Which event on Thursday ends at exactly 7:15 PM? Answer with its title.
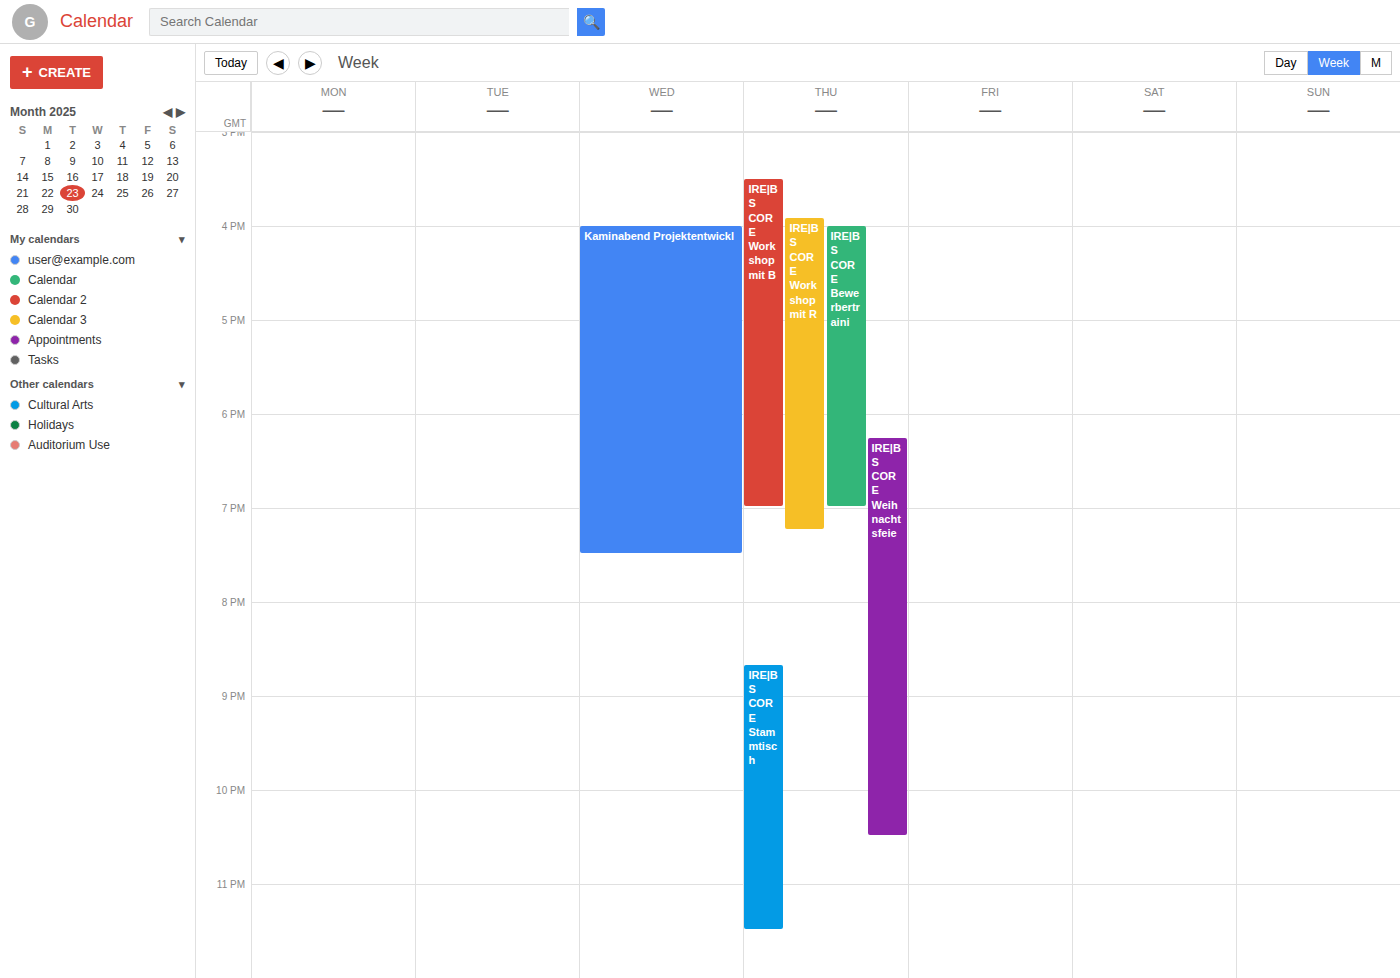
"IRE|BS CORE Workshop mit R"